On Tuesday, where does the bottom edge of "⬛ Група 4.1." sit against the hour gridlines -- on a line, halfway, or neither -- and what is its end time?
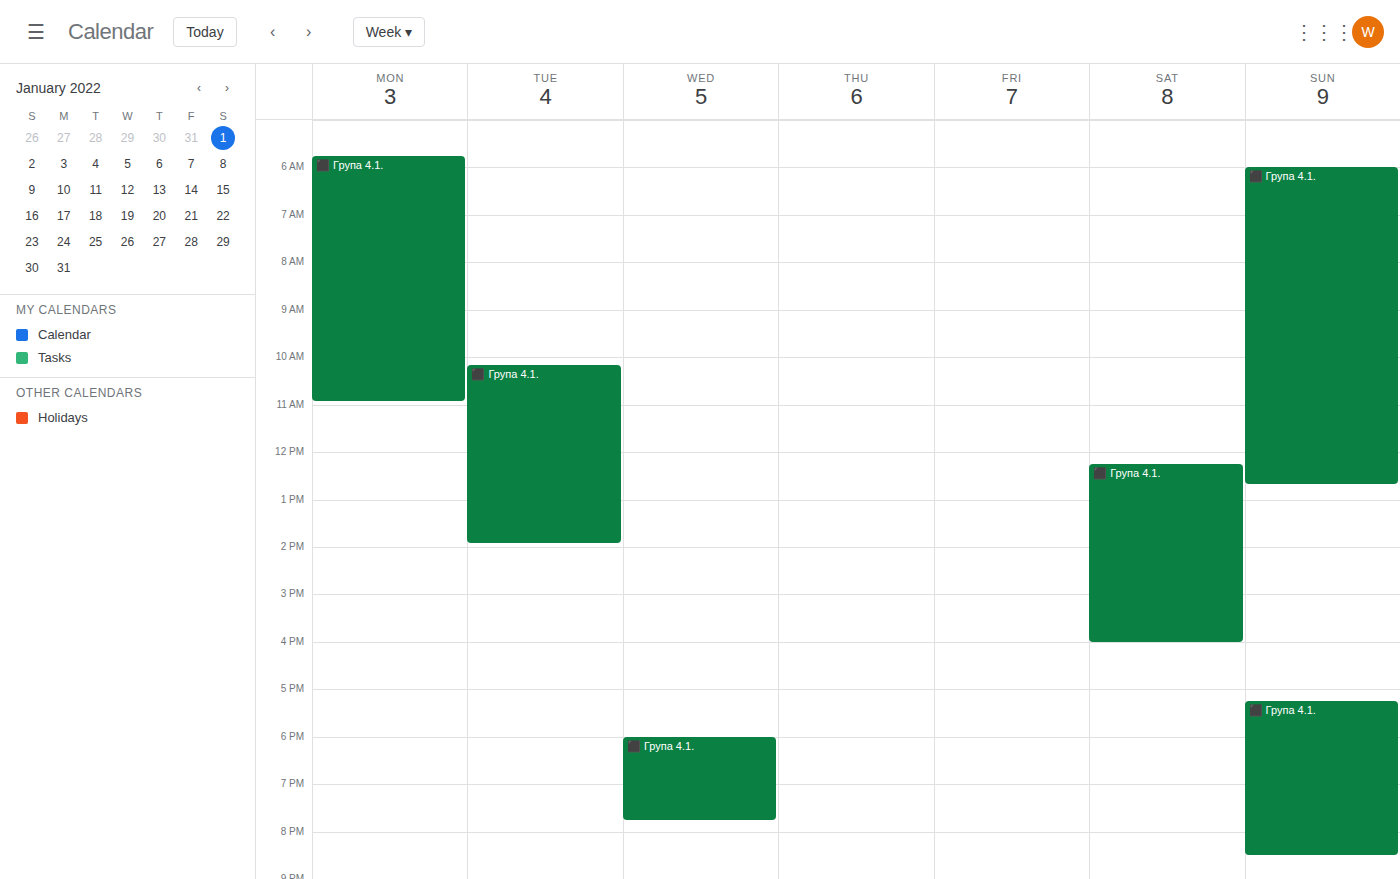
1:55 PM -- neither: 55 minutes below the 1 PM line and 5 minutes above the 2 PM line.